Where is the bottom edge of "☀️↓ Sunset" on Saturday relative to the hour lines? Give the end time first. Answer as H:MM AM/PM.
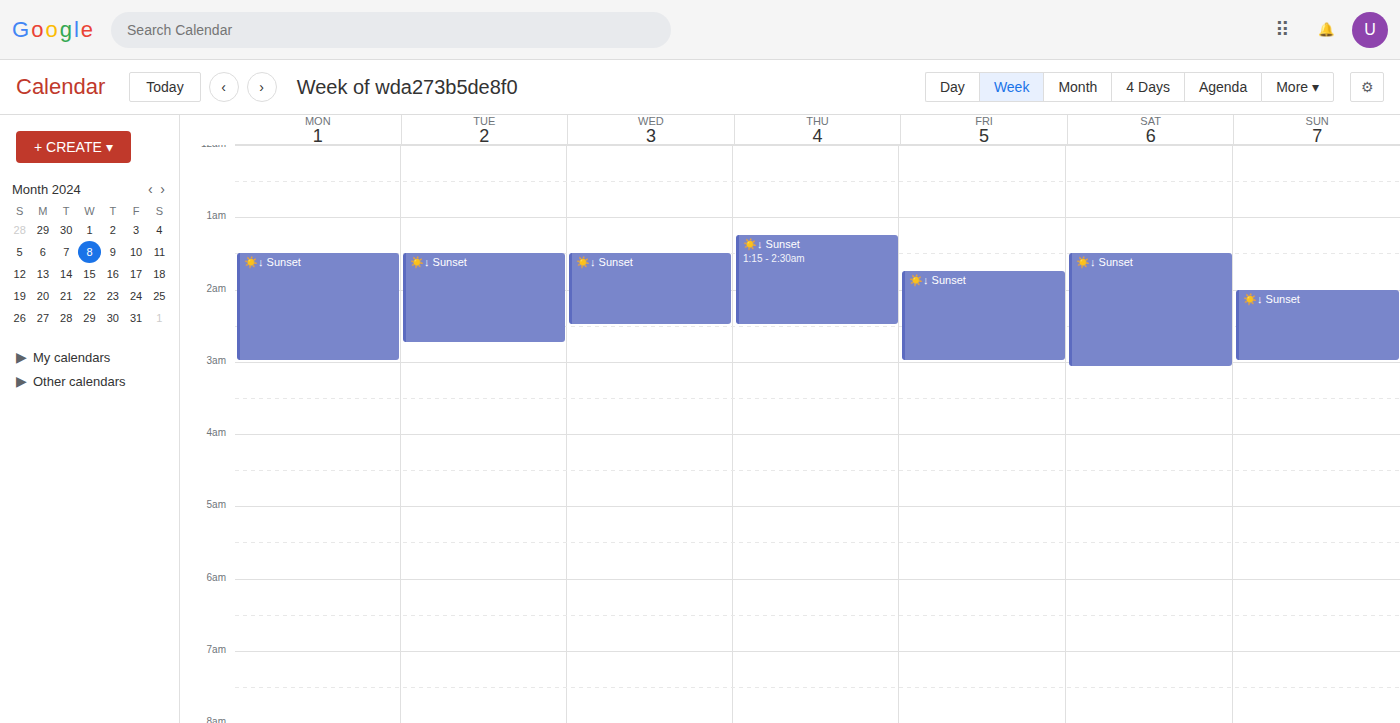
3:05 AM -- neither: 5 minutes below the 3 AM line and 55 minutes above the 4 AM line.